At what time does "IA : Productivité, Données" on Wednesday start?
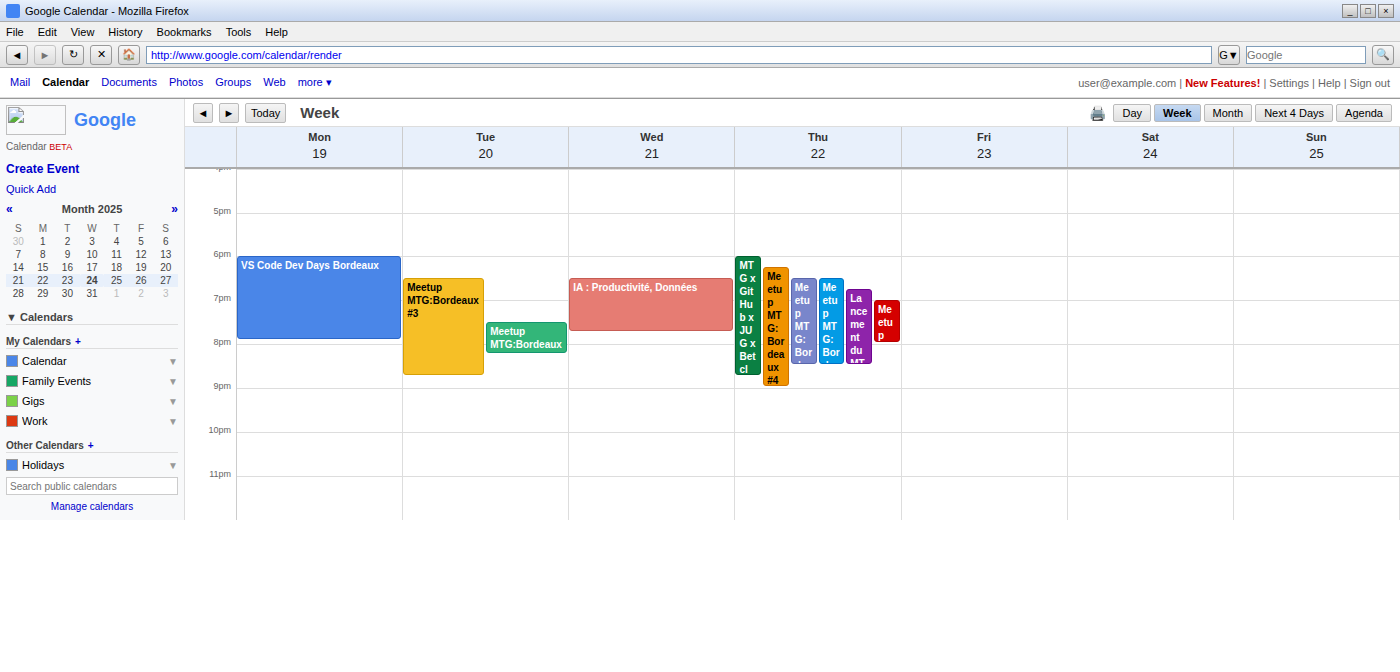
6:30 PM